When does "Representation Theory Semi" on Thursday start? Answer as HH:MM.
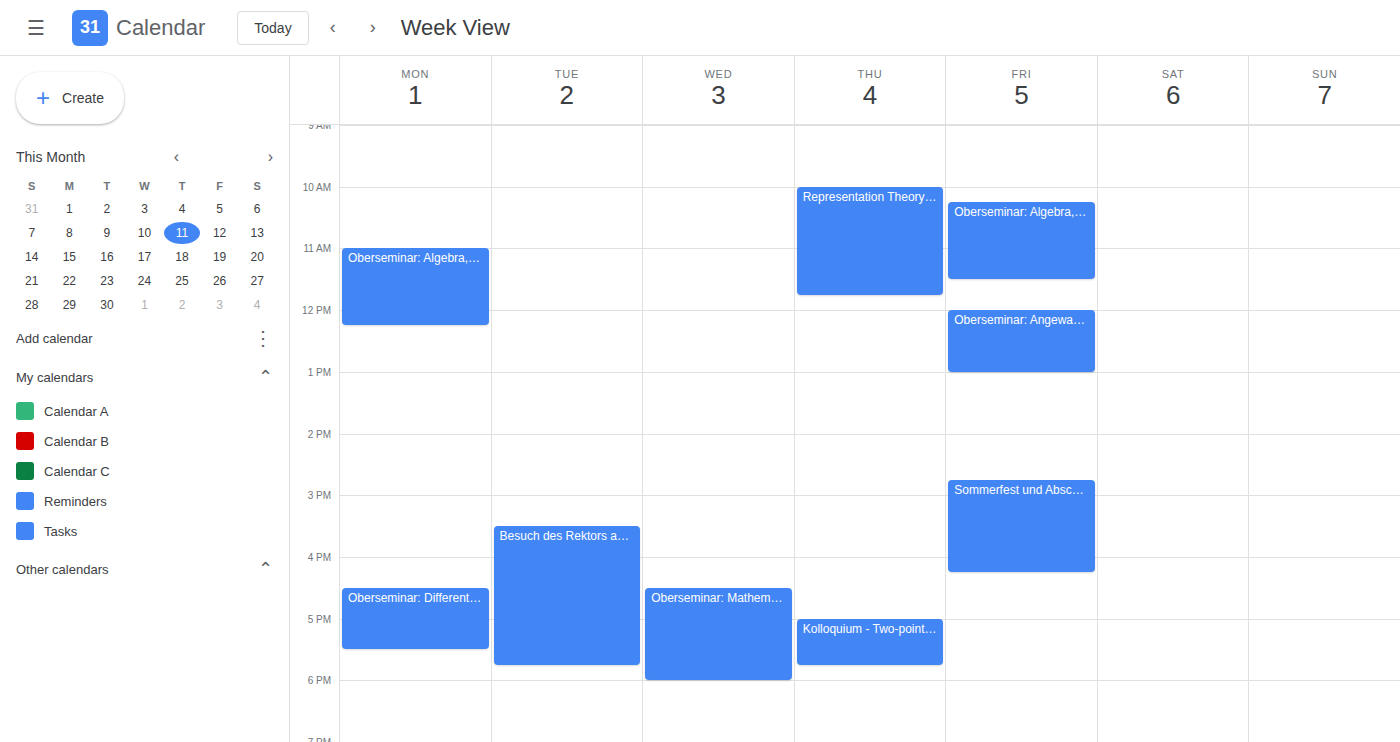
10:00